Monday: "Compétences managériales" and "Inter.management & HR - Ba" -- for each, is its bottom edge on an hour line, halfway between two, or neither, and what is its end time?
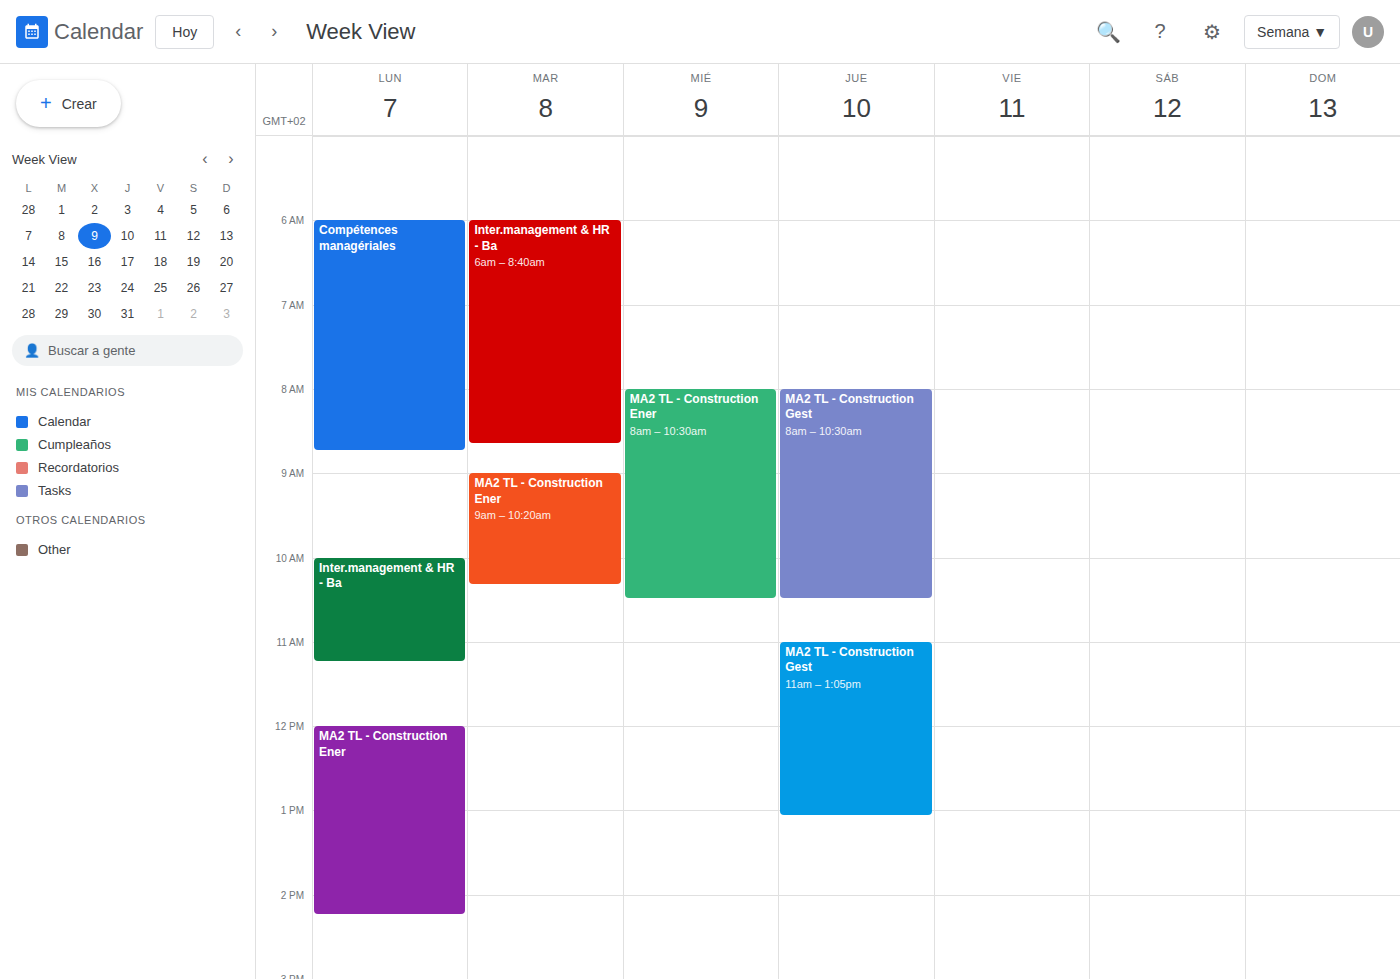
"Compétences managériales": 8:45 AM, neither: three quarters of the way from the 8 AM line to the 9 AM line. "Inter.management & HR - Ba": 11:15 AM, neither: a quarter of the way from the 11 AM line to the 12 PM line.